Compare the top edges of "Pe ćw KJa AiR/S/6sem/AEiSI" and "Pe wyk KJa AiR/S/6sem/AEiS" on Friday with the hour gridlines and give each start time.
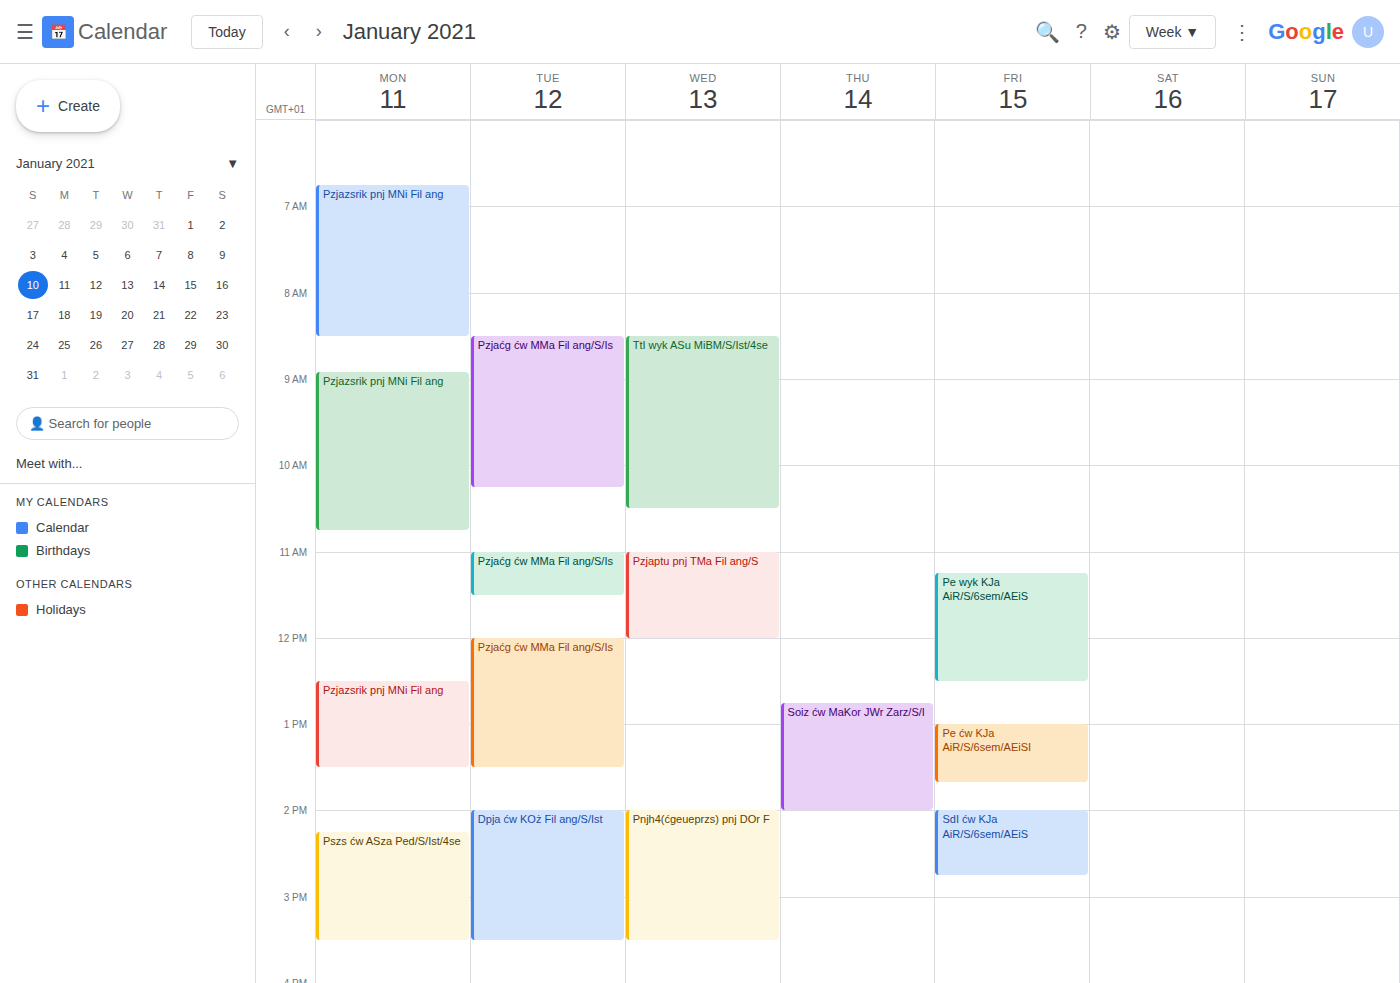
"Pe ćw KJa AiR/S/6sem/AEiSI": 1:00 PM, exactly on the 1 PM line. "Pe wyk KJa AiR/S/6sem/AEiS": 11:15 AM, neither: a quarter of the way from the 11 AM line to the 12 PM line.